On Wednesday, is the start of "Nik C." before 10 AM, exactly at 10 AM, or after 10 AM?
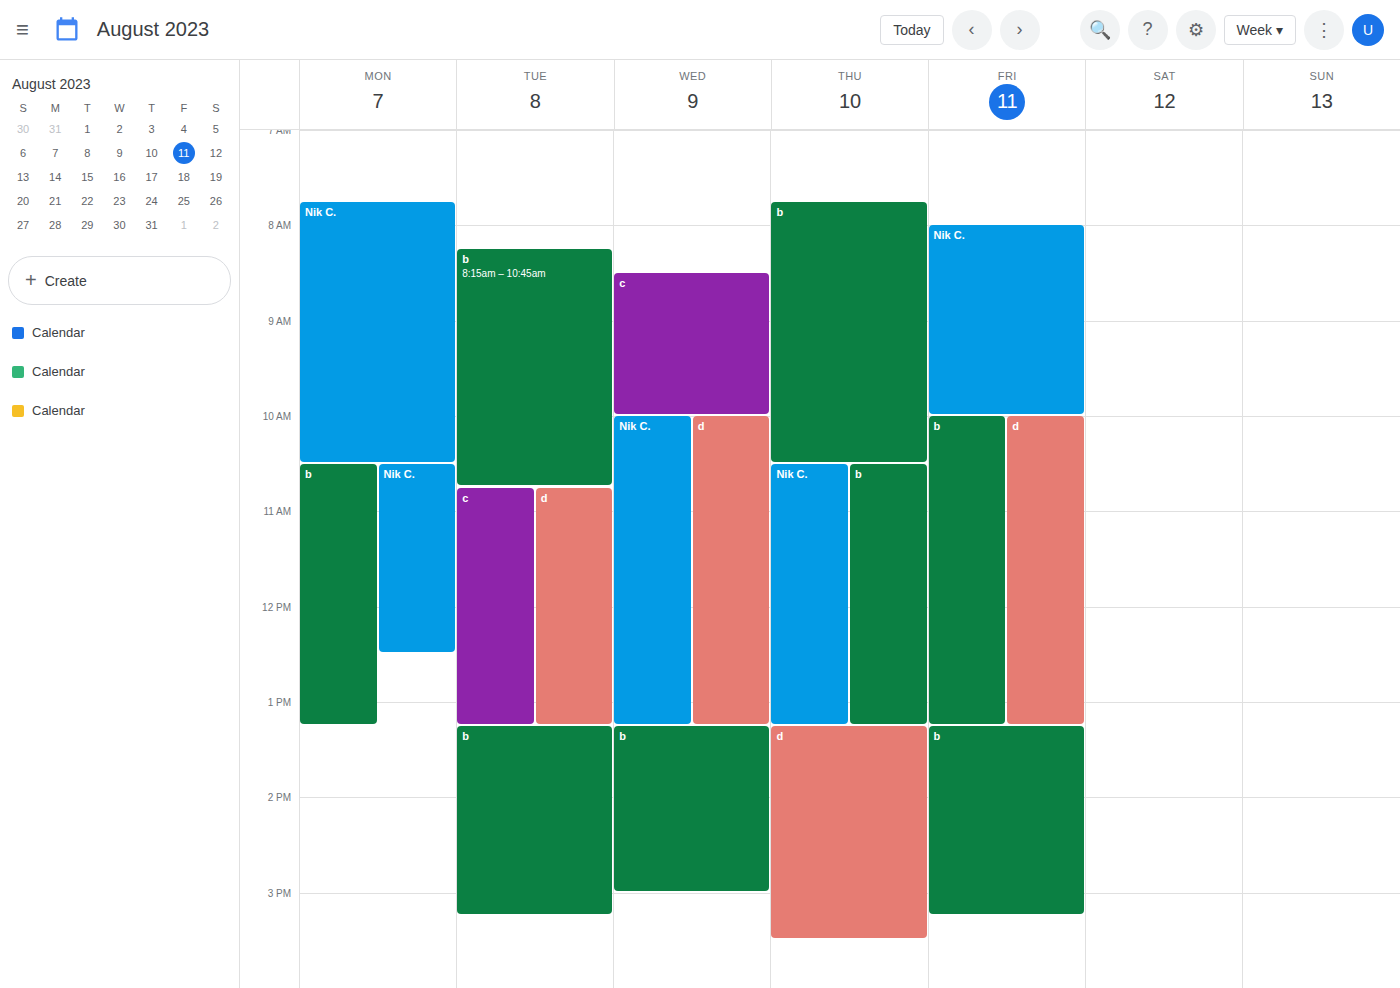
10:00 AM -- exactly at 10 AM, on the 10 AM line.